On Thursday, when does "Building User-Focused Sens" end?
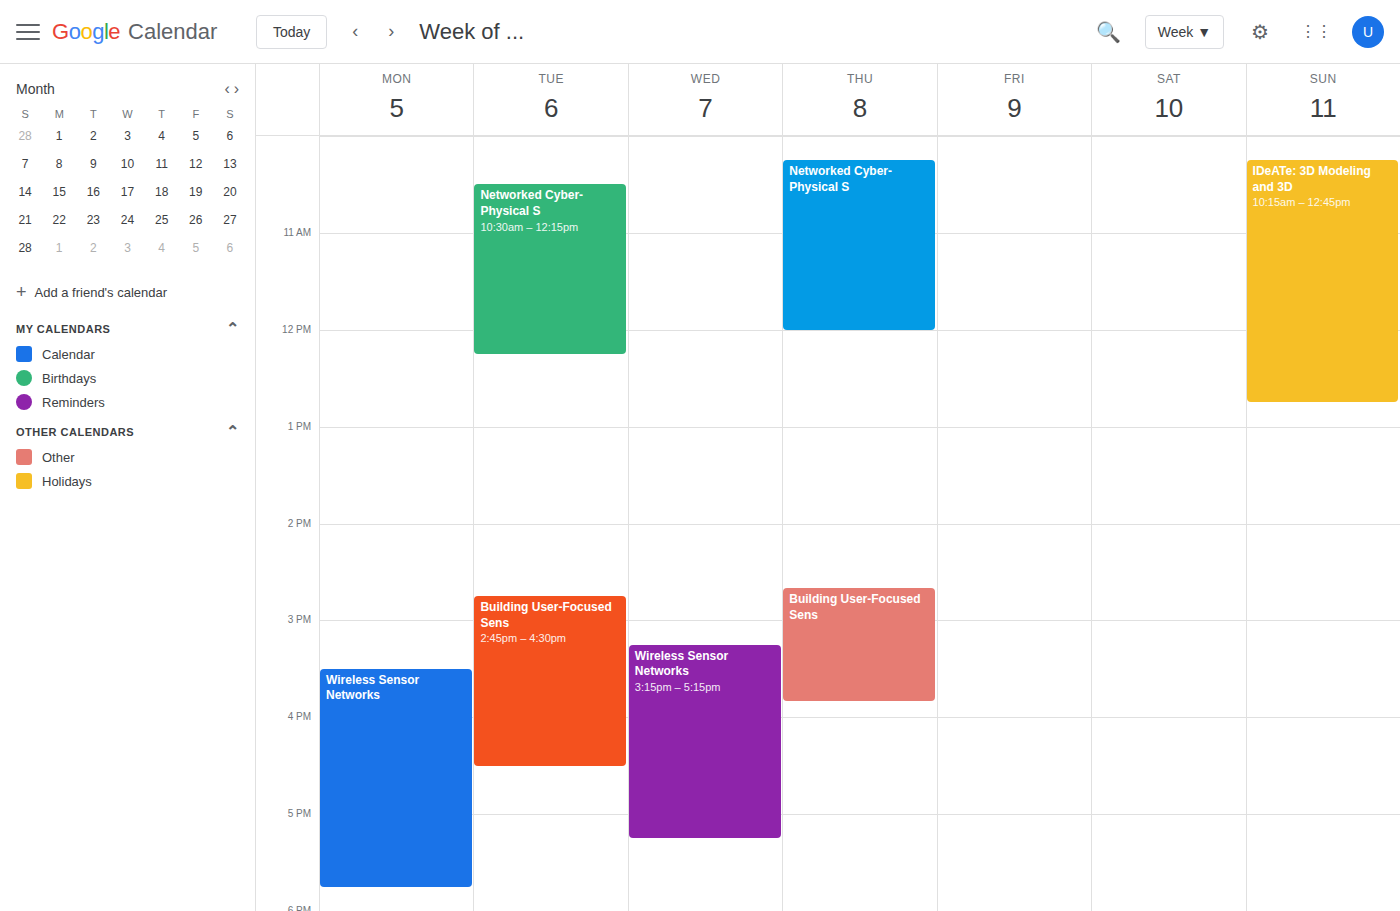
3:50 PM